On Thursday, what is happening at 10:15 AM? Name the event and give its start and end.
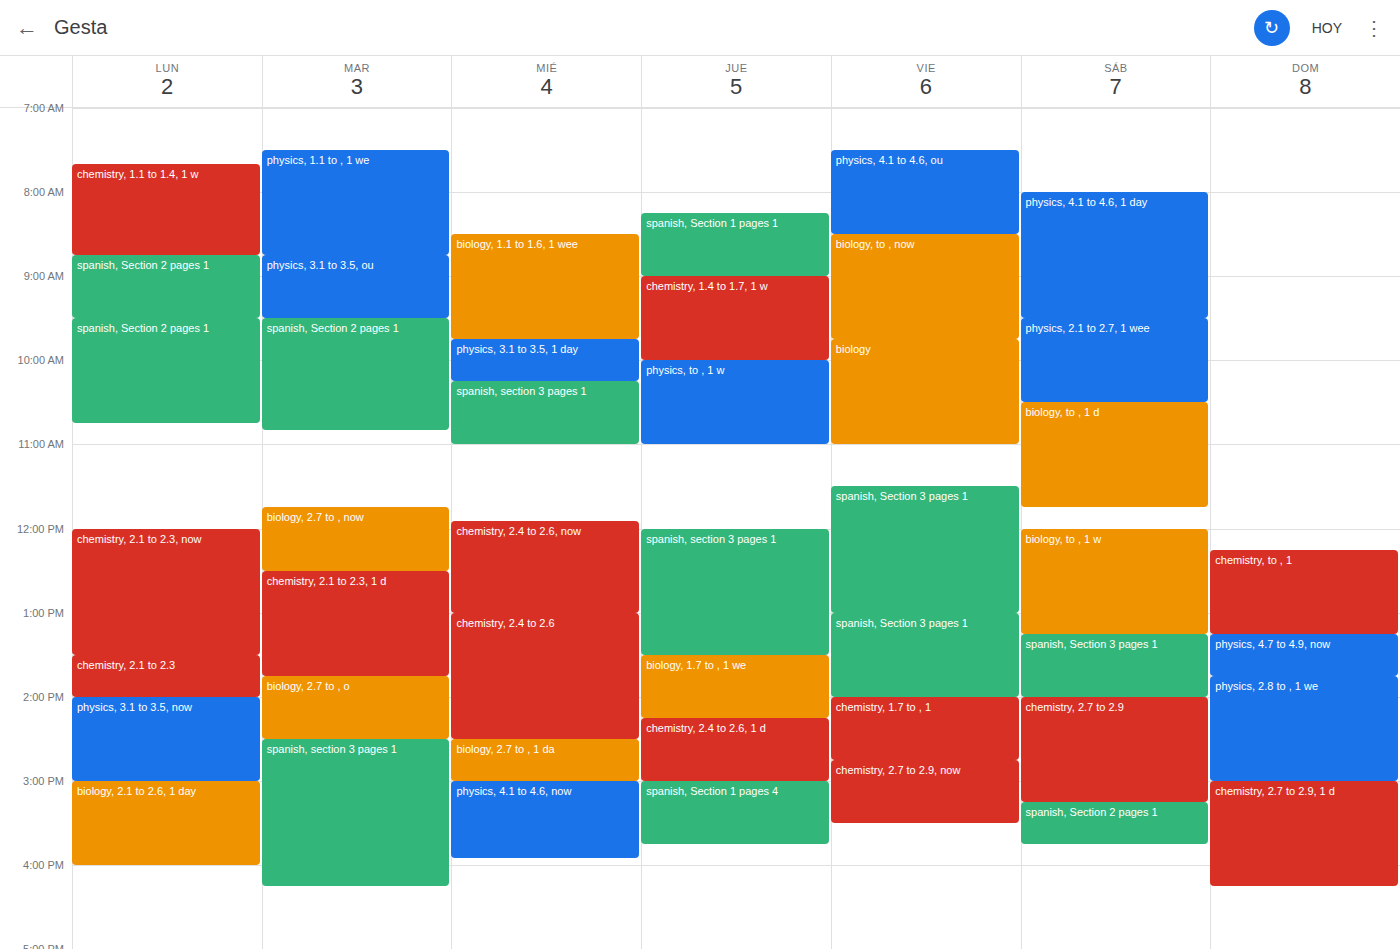
"physics, to , 1 w", 10:00 AM to 11:00 AM